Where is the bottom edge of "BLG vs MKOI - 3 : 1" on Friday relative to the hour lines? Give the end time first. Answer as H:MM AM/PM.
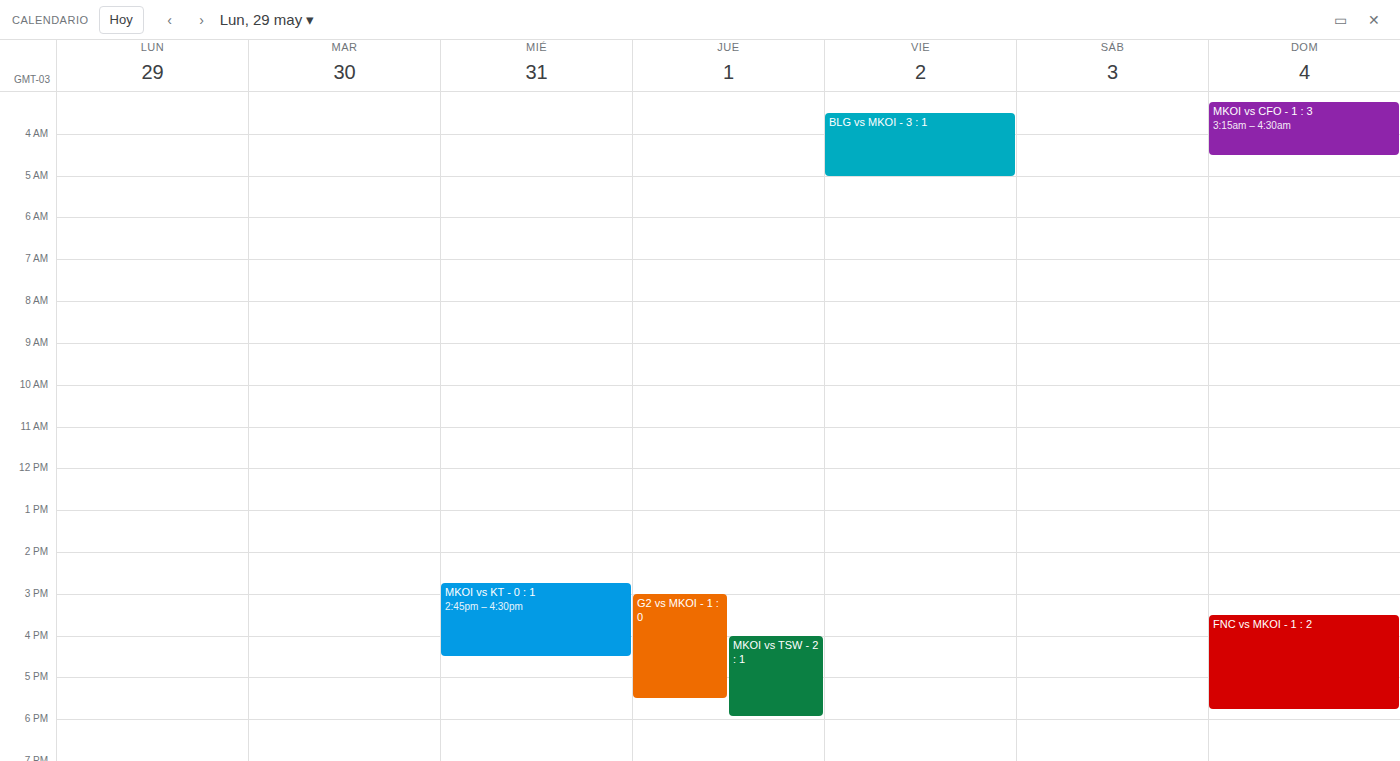
5:00 AM -- exactly on the 5 AM line.